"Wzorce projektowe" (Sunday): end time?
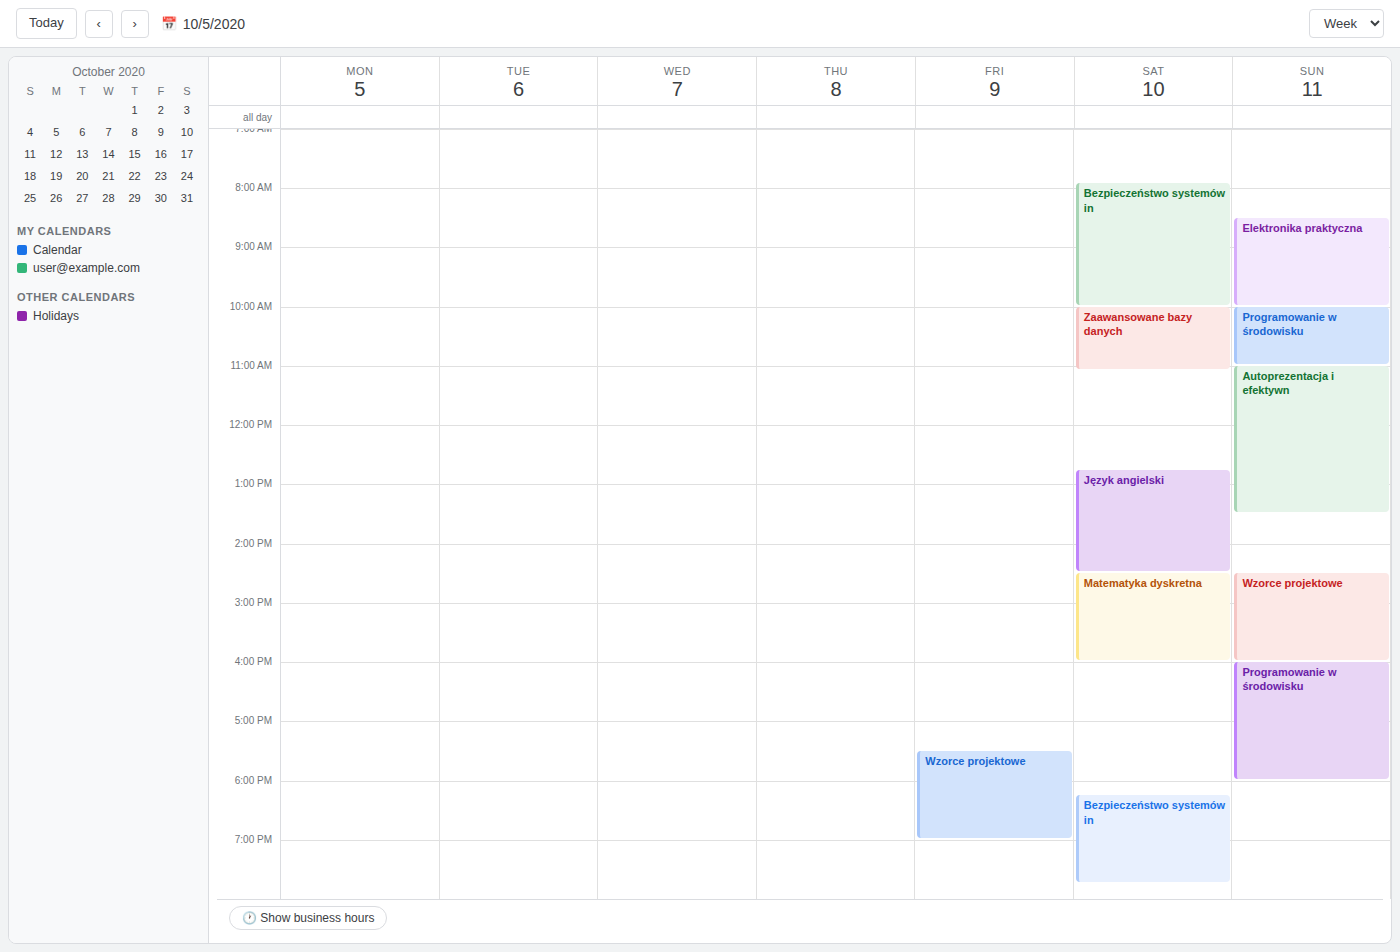
4:00 PM